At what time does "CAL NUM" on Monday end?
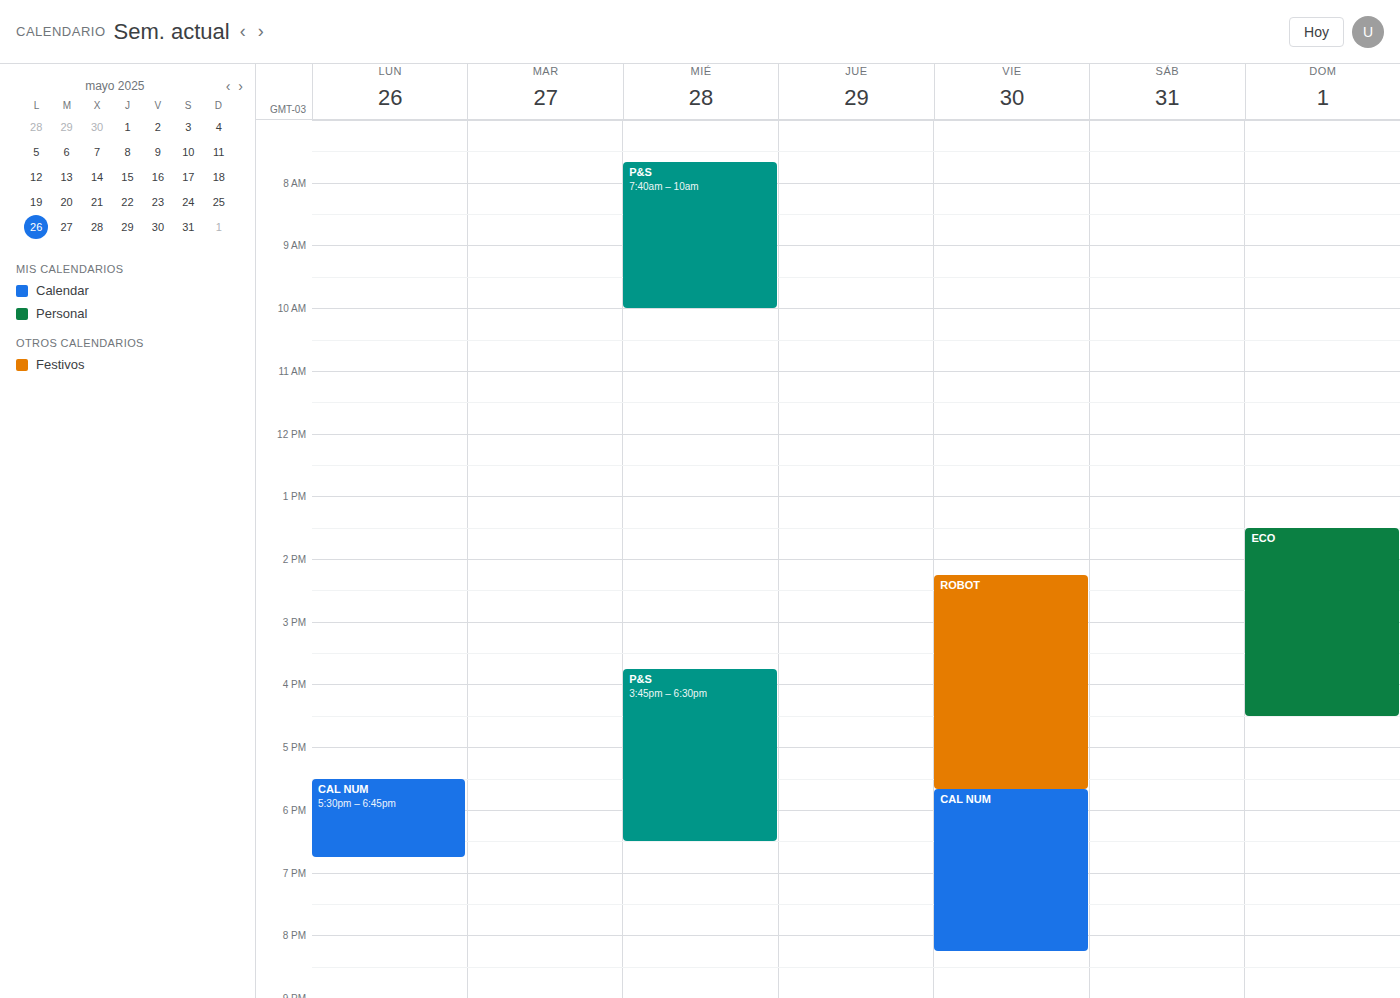
6:45 PM